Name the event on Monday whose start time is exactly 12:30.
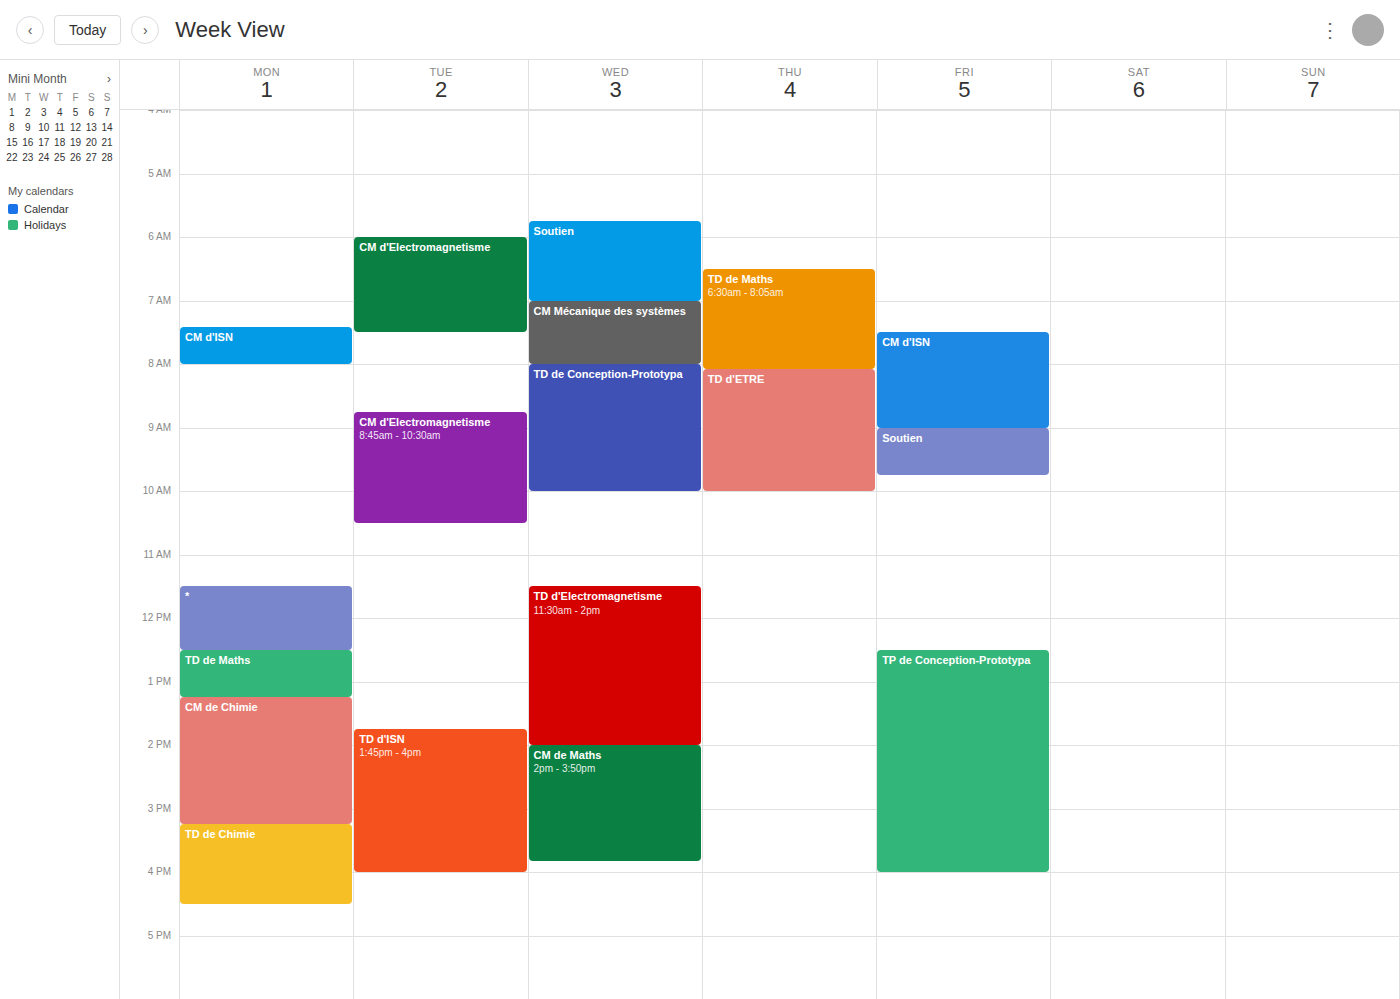
"TD de Maths"